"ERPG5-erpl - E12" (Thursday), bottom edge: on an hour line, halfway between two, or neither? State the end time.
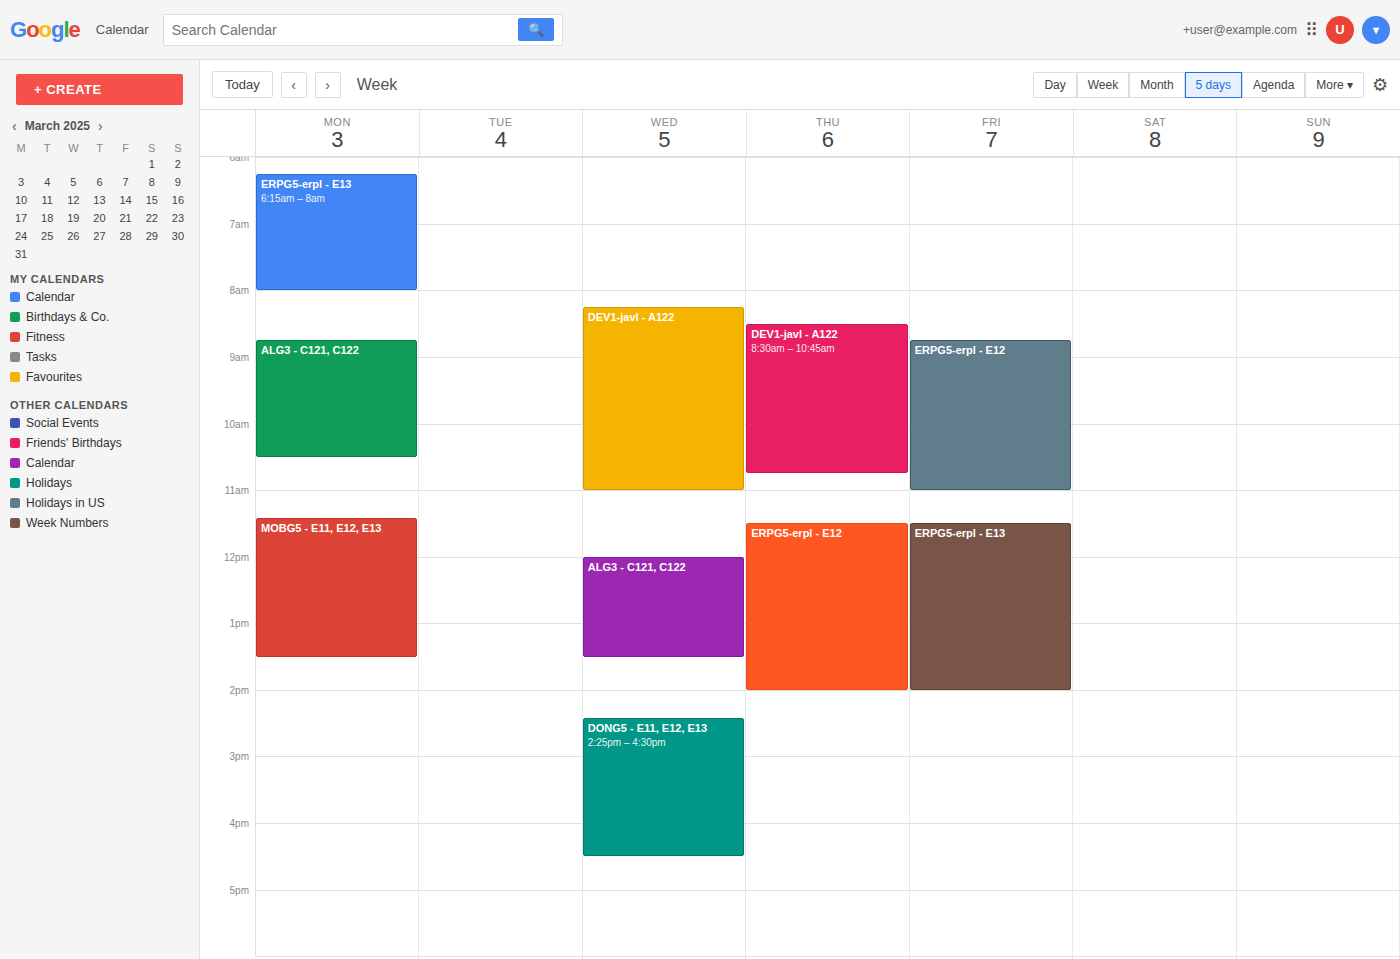
14:00 -- exactly on the 14:00 line.